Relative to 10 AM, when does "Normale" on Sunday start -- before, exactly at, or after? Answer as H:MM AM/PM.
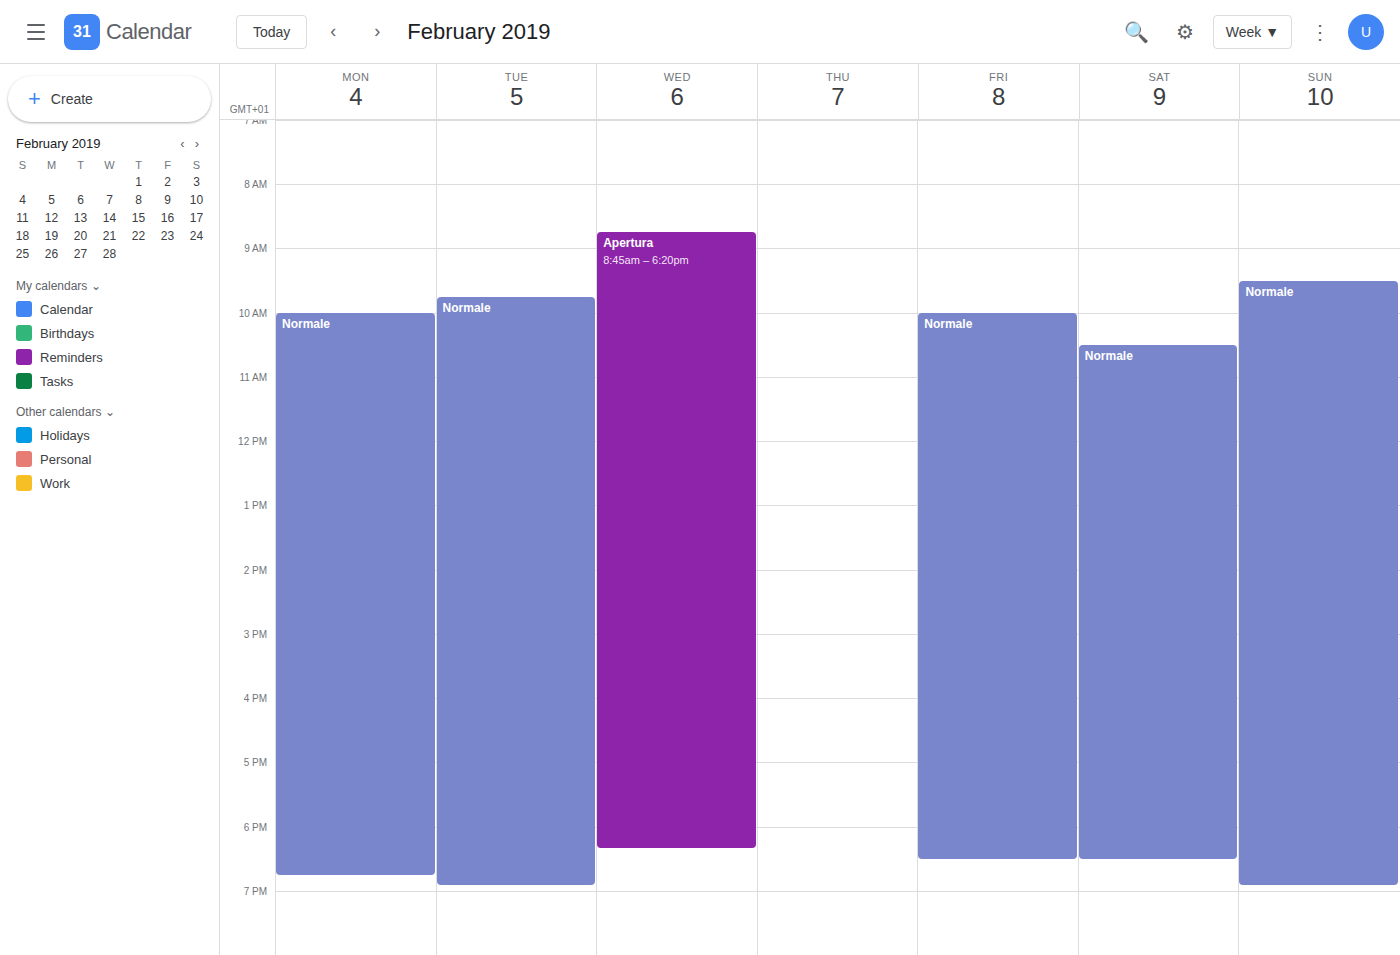
9:30 AM -- before 10 AM, 30 minutes above the 10 AM line.